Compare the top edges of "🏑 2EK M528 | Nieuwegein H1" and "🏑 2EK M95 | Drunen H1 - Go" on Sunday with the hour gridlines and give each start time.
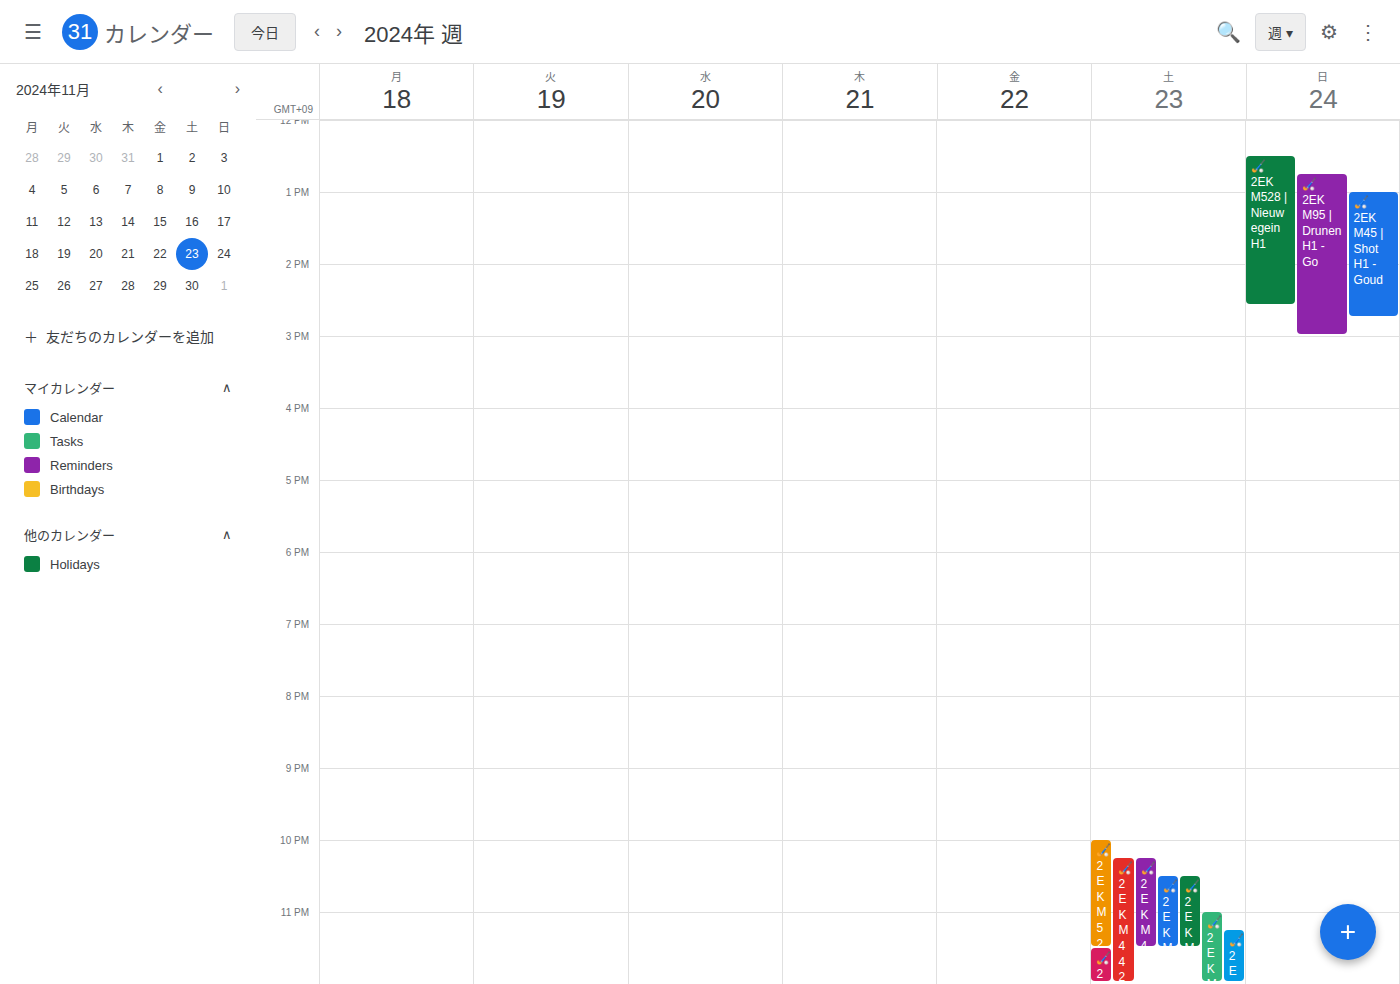
"🏑 2EK M528 | Nieuwegein H1": 12:30 PM, halfway between the 12 PM and 1 PM lines. "🏑 2EK M95 | Drunen H1 - Go": 12:45 PM, neither: three quarters of the way from the 12 PM line to the 1 PM line.